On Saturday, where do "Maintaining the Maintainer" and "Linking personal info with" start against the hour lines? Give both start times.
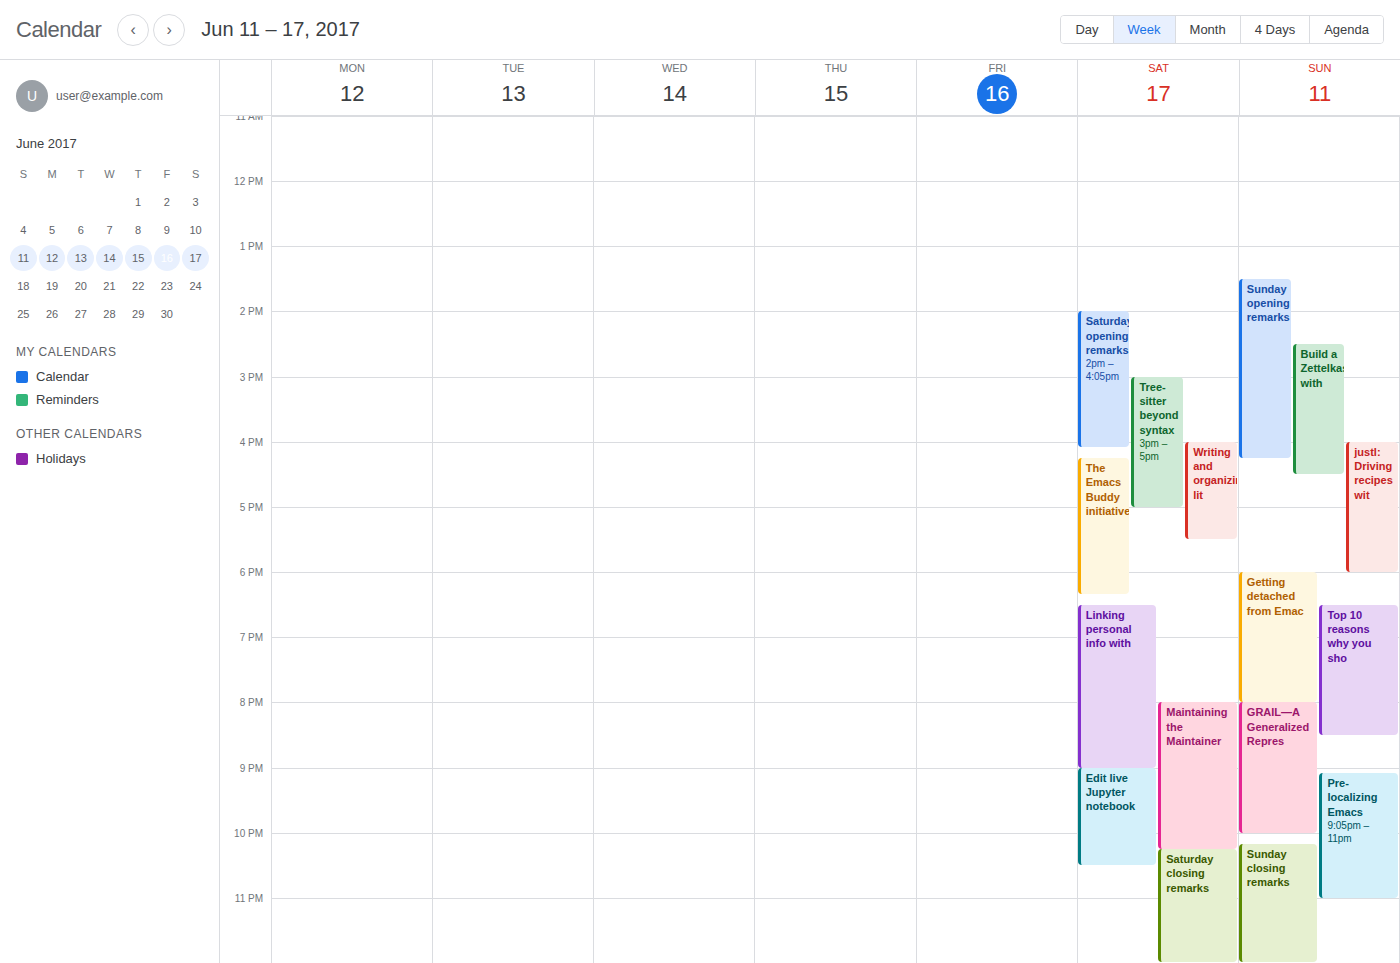
"Maintaining the Maintainer": 8:00 PM, exactly on the 8 PM line. "Linking personal info with": 6:30 PM, halfway between the 6 PM and 7 PM lines.